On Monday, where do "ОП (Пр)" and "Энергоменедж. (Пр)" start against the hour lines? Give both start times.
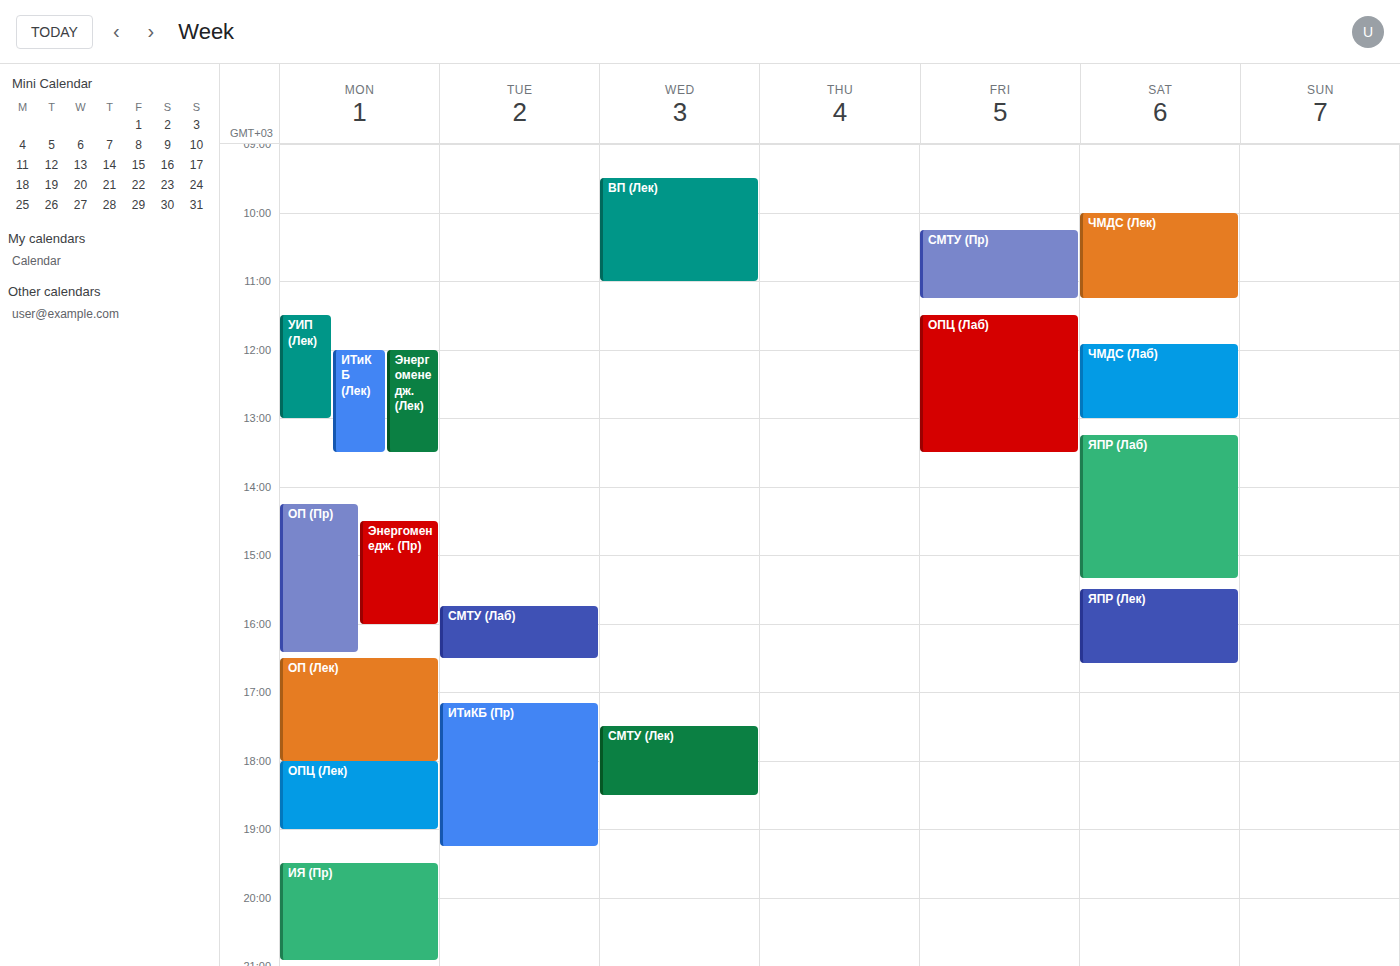
"ОП (Пр)": 2:15 PM, neither: a quarter of the way from the 2 PM line to the 3 PM line. "Энергоменедж. (Пр)": 2:30 PM, halfway between the 2 PM and 3 PM lines.